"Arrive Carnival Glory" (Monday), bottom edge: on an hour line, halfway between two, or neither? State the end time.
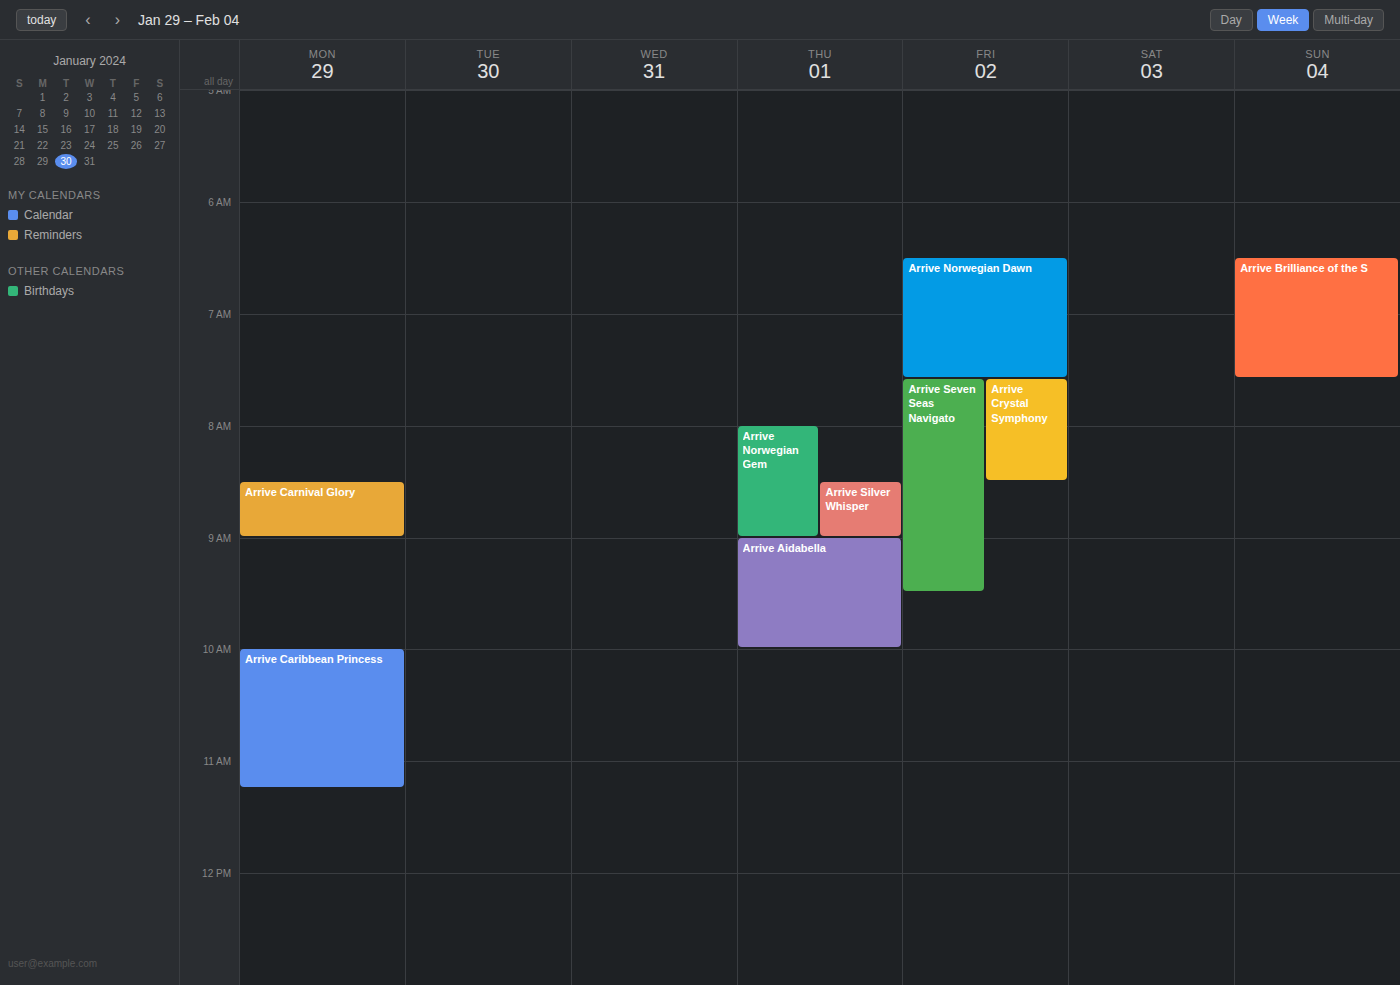
9:00 AM -- exactly on the 9 AM line.